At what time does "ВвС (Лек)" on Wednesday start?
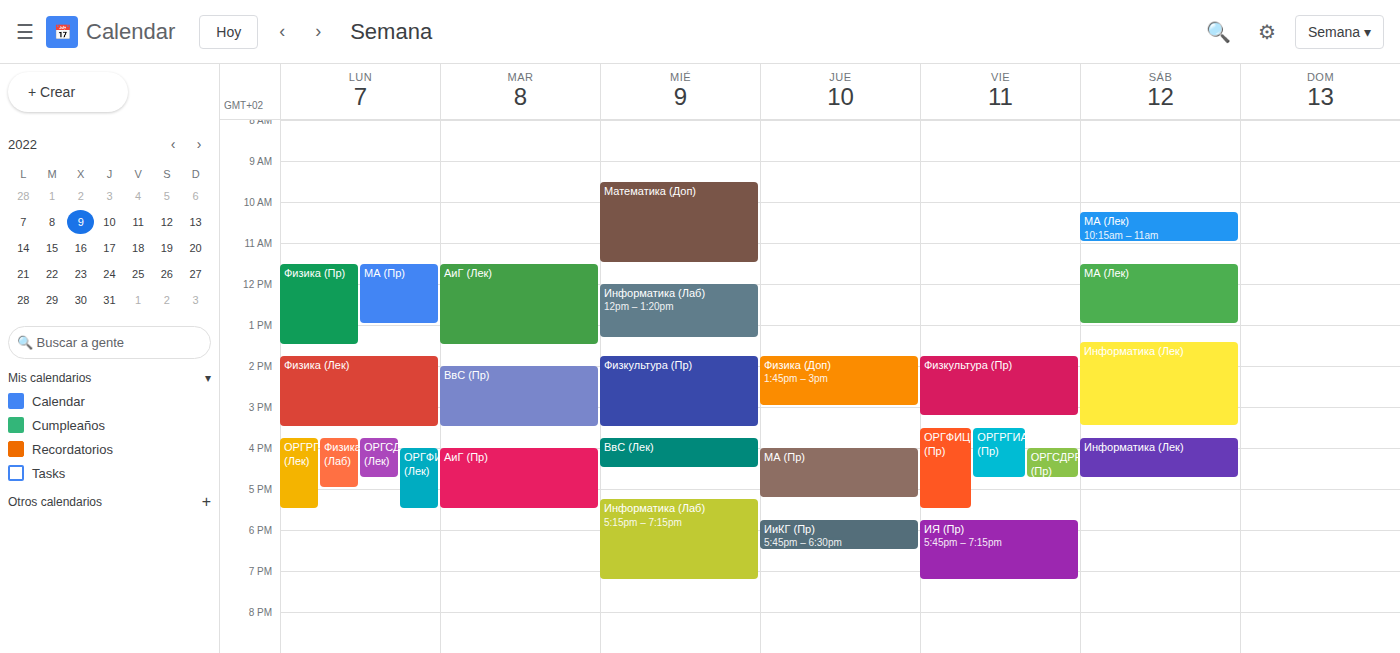
15:45